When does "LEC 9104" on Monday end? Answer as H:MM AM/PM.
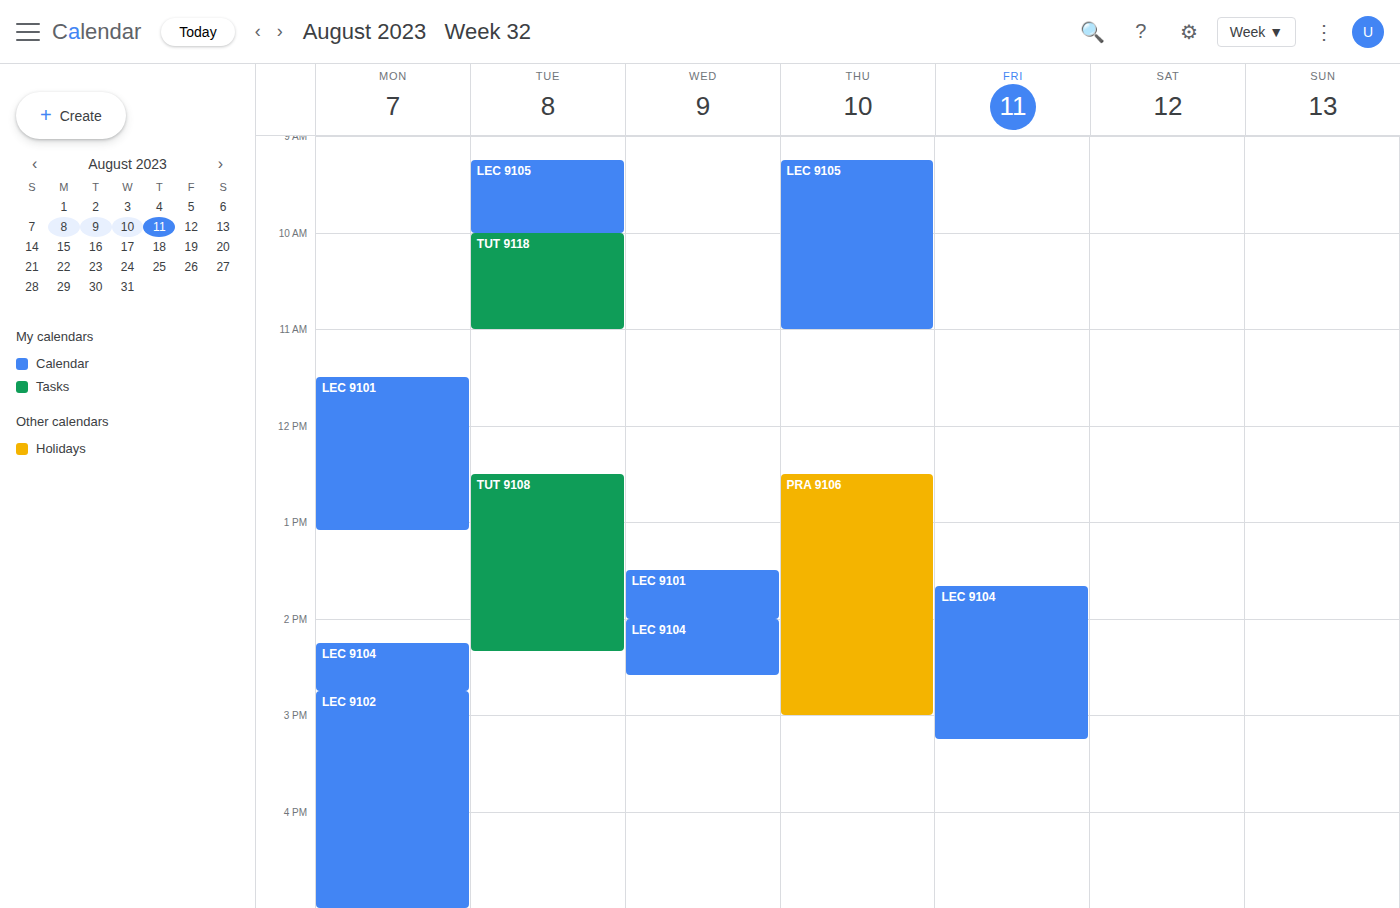
2:45 PM